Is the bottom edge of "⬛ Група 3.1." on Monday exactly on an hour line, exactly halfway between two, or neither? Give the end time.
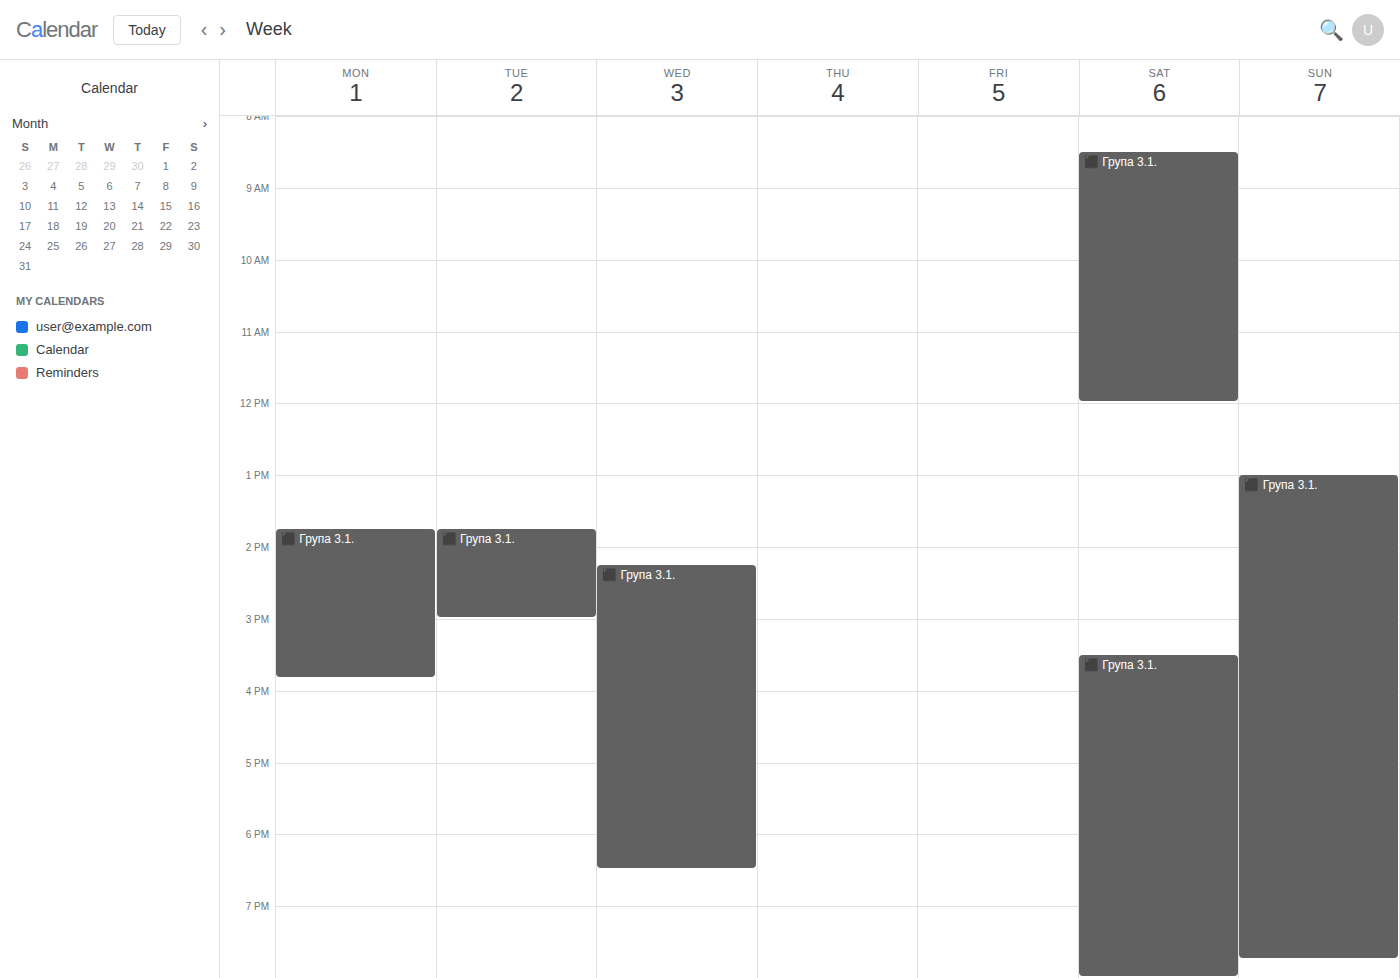
3:50 PM -- neither: 50 minutes below the 3 PM line and 10 minutes above the 4 PM line.